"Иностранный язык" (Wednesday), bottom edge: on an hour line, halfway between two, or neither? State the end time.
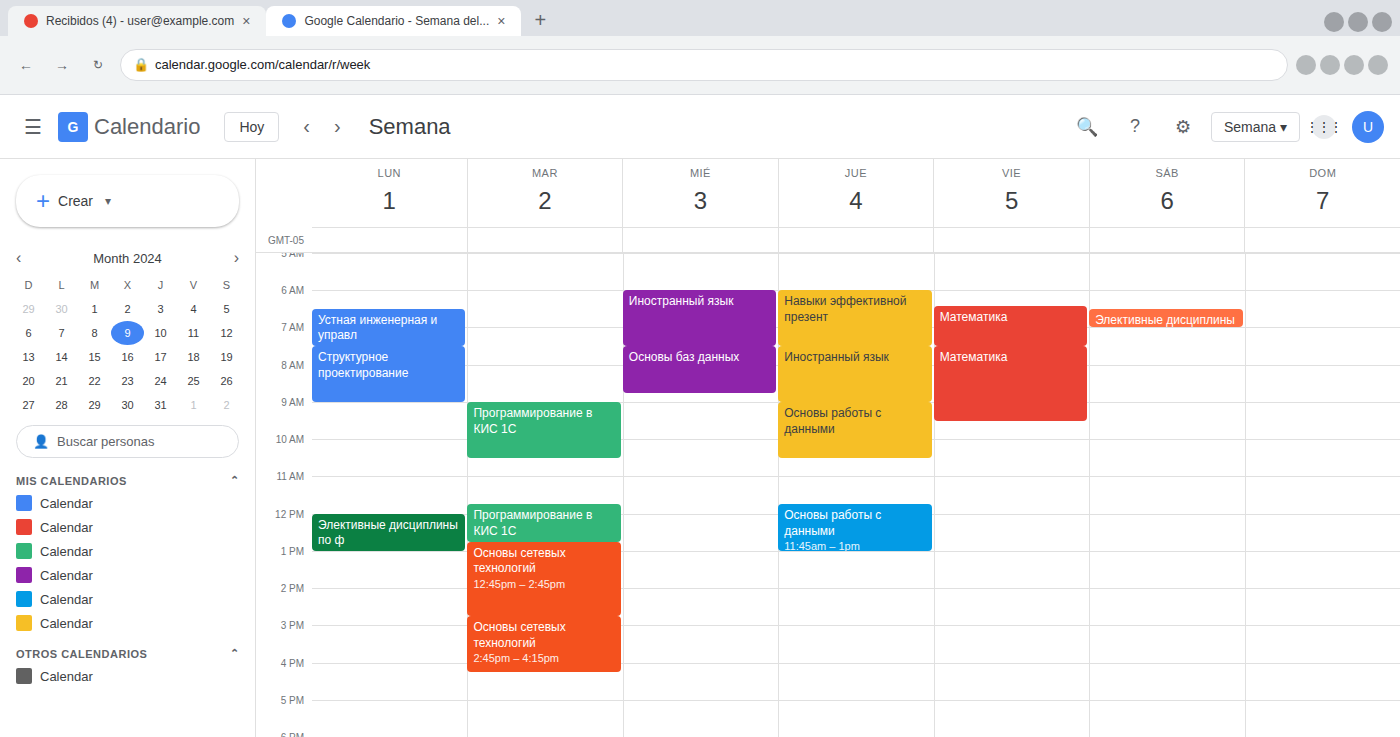
7:30 AM -- halfway between the 7 AM and 8 AM lines.